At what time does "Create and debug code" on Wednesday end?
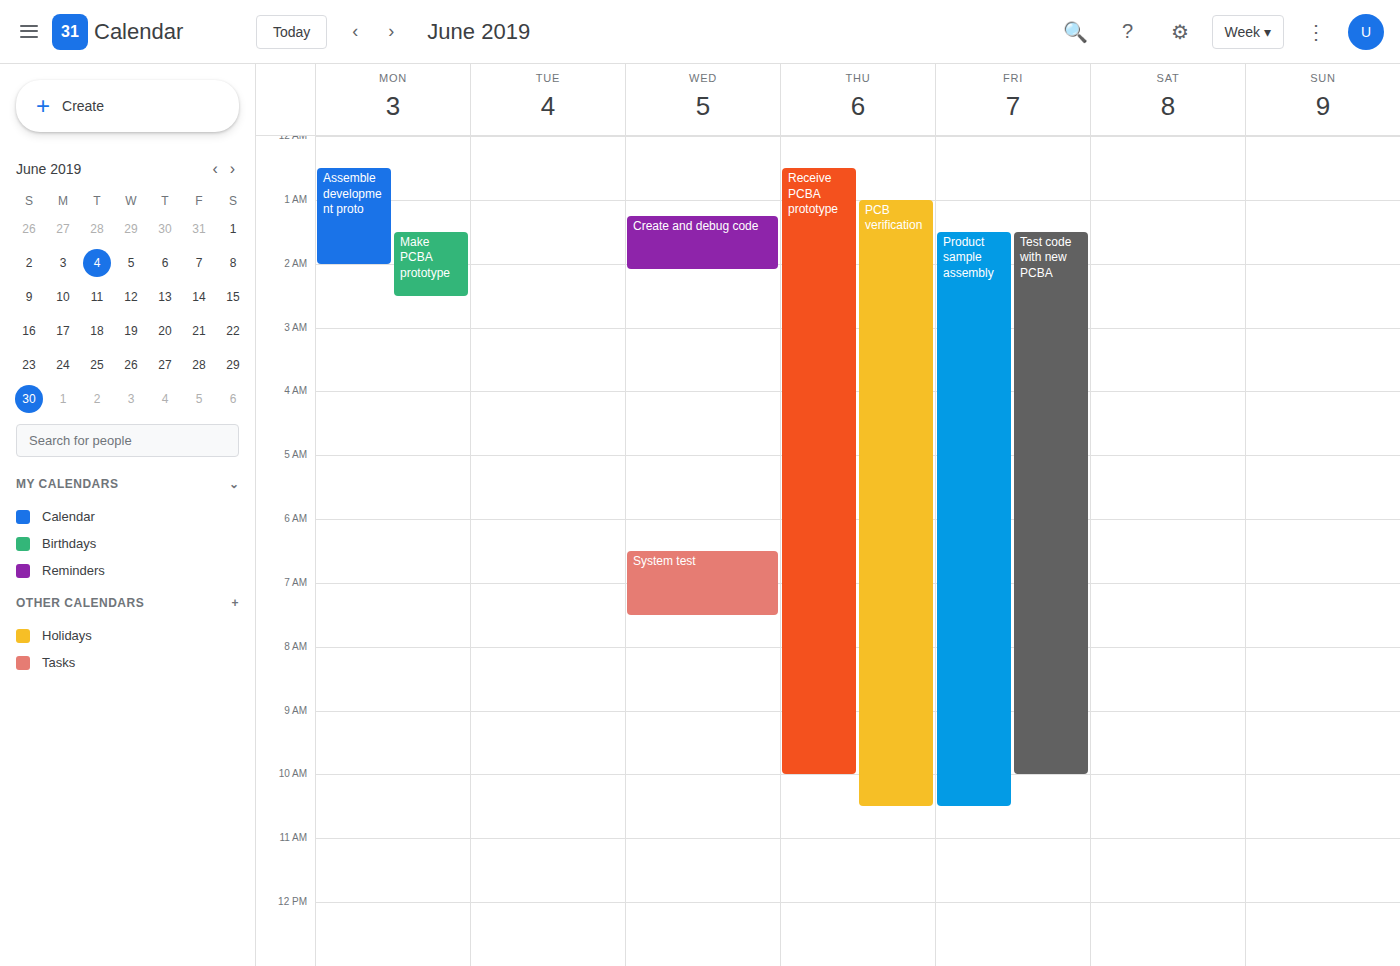
2:05 AM